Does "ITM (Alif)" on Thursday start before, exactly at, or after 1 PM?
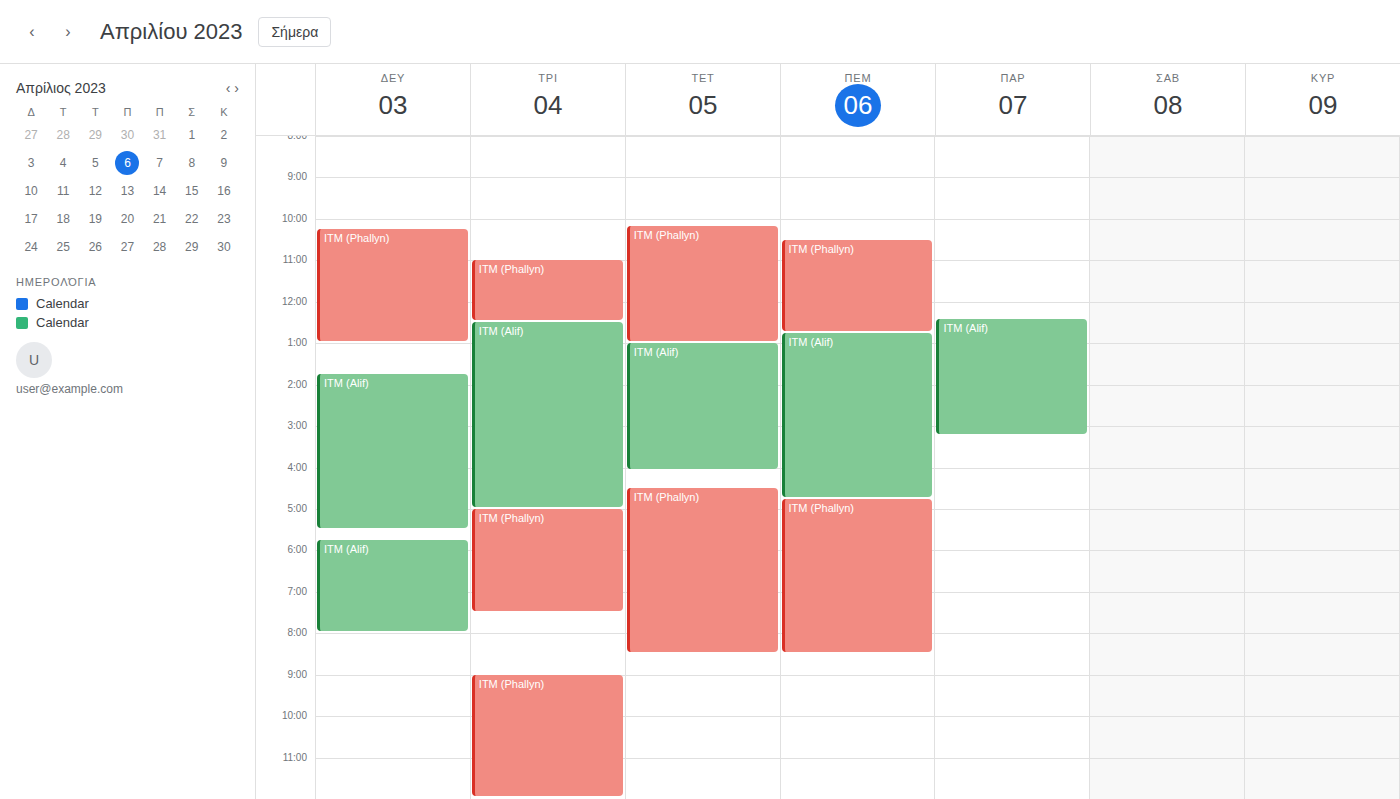
12:45 PM -- before 1 PM, 15 minutes above the 1 PM line.